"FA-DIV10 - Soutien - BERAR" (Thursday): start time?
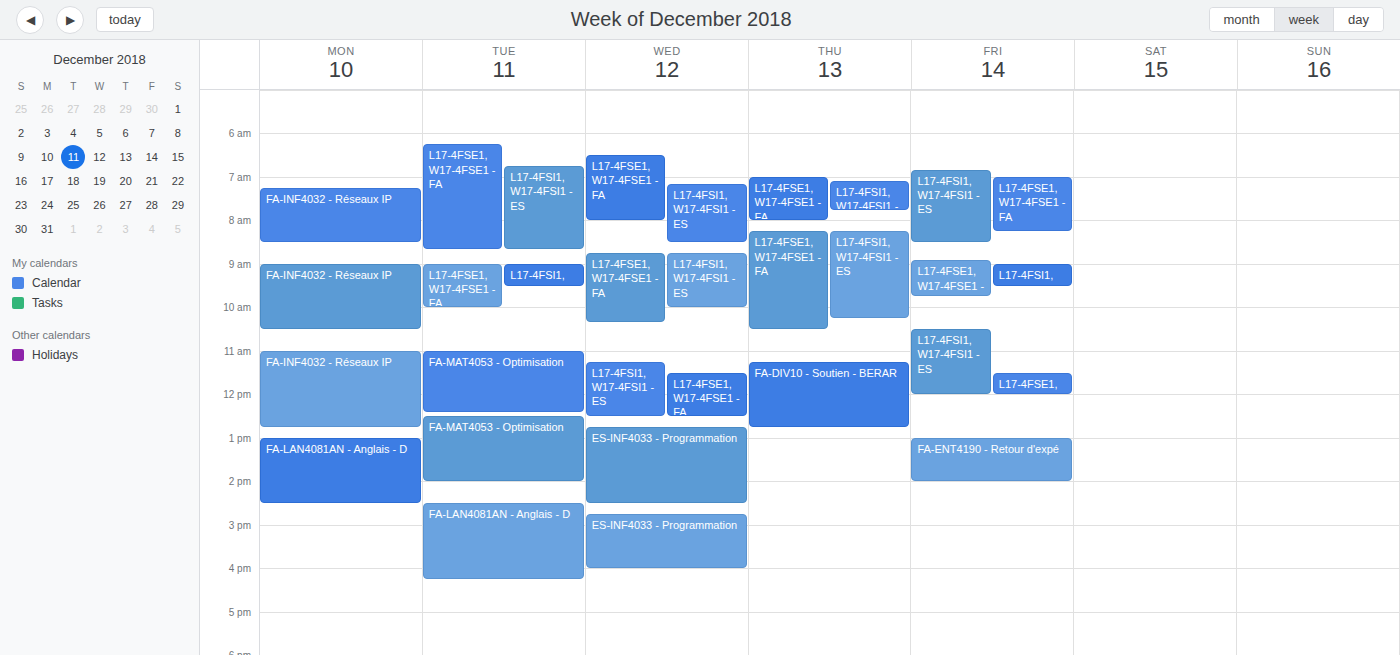
11:15 AM